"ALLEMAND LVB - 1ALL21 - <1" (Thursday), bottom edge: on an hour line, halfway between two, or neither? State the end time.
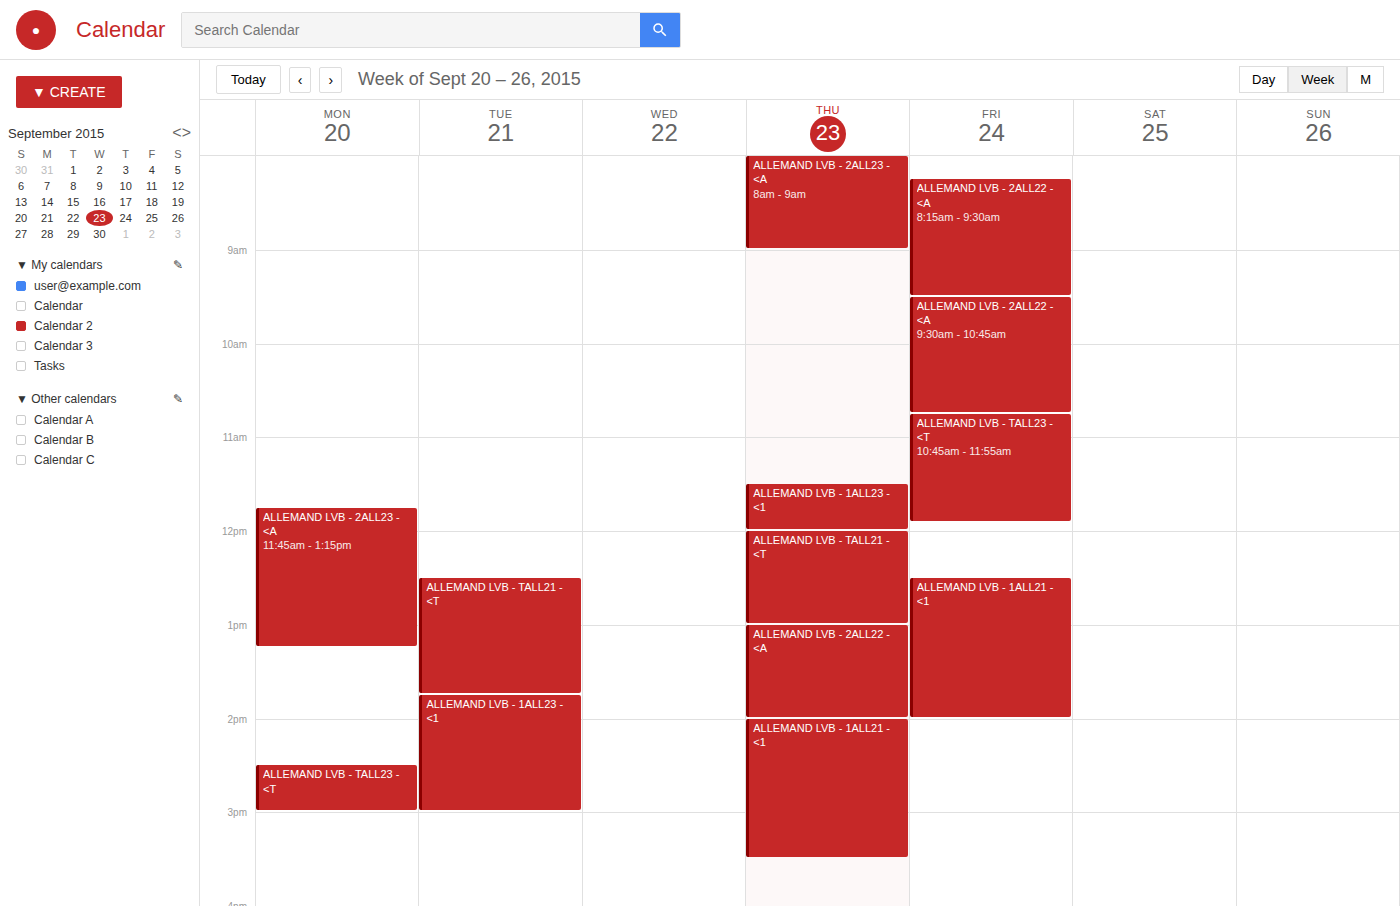
3:30 PM -- halfway between the 3 PM and 4 PM lines.